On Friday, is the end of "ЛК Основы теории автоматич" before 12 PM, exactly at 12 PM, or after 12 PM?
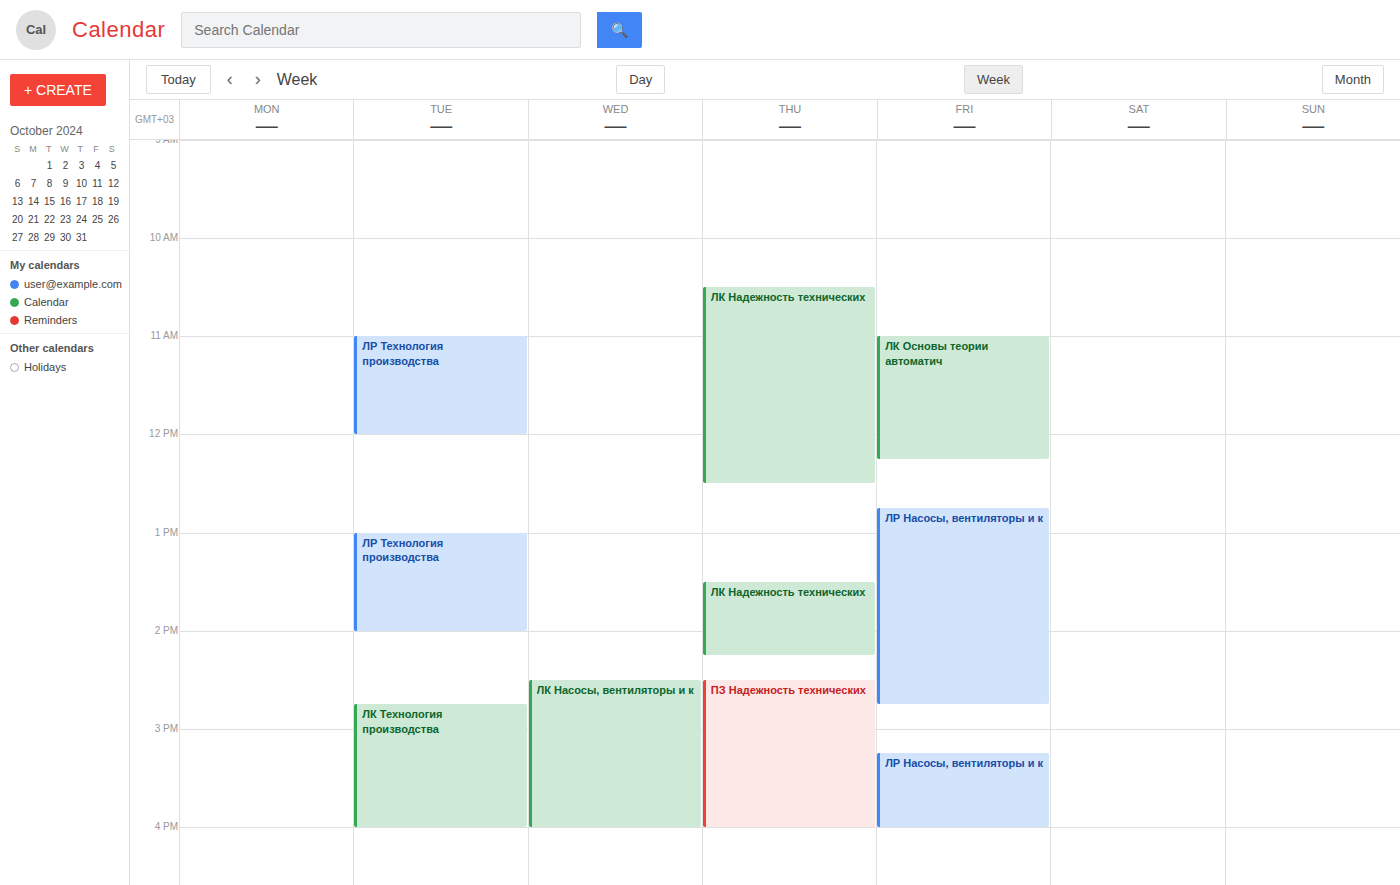
12:15 PM -- after 12 PM, 15 minutes below the 12 PM line.